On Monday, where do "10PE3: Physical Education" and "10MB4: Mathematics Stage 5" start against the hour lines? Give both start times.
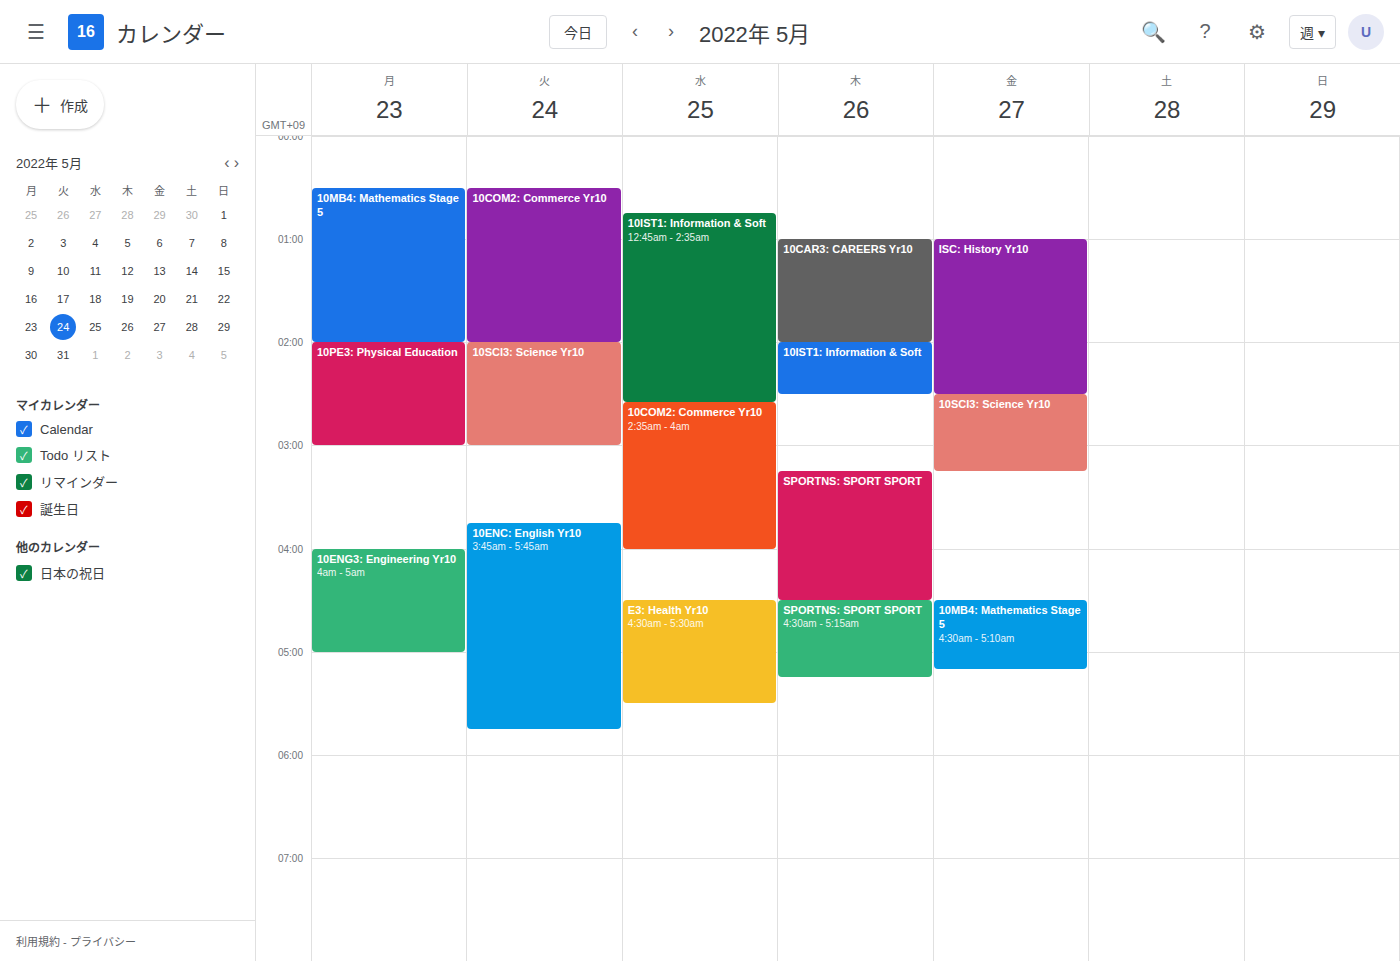
"10PE3: Physical Education": 2:00 AM, exactly on the 2 AM line. "10MB4: Mathematics Stage 5": 12:30 AM, halfway between the 12 AM and 1 AM lines.